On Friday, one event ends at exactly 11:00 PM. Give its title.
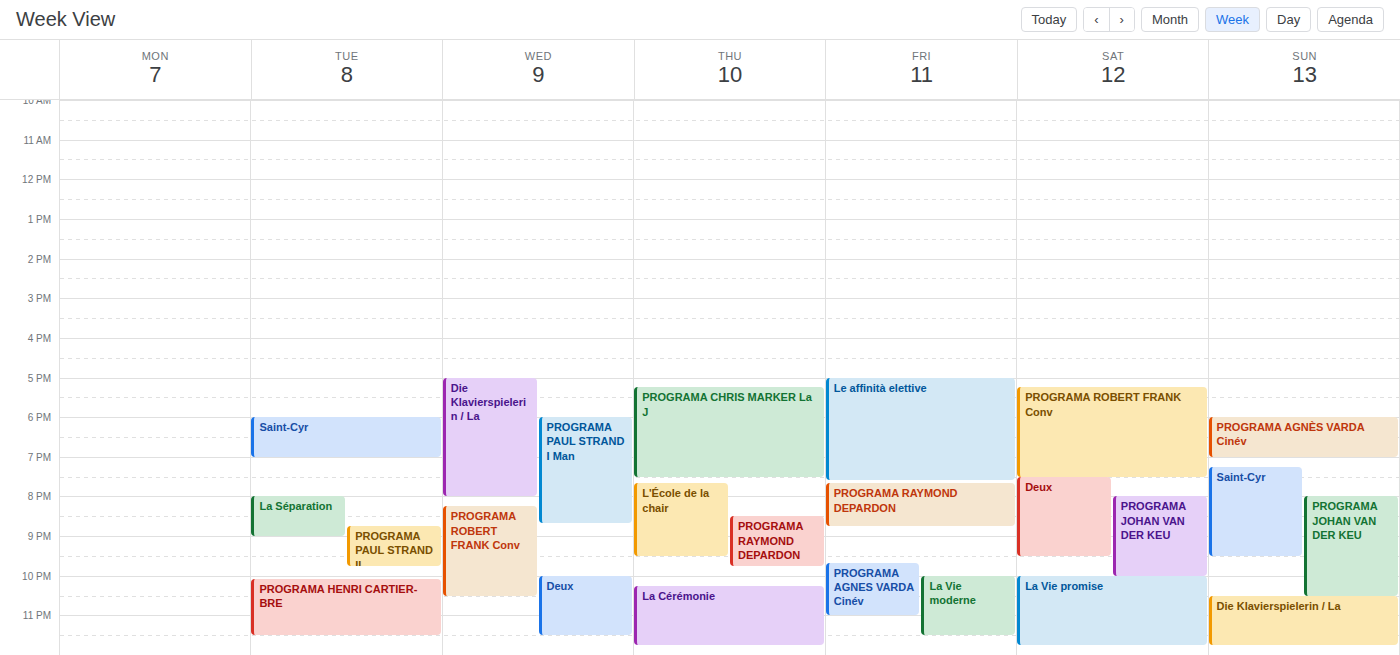
"PROGRAMA AGNES VARDA Cinév"